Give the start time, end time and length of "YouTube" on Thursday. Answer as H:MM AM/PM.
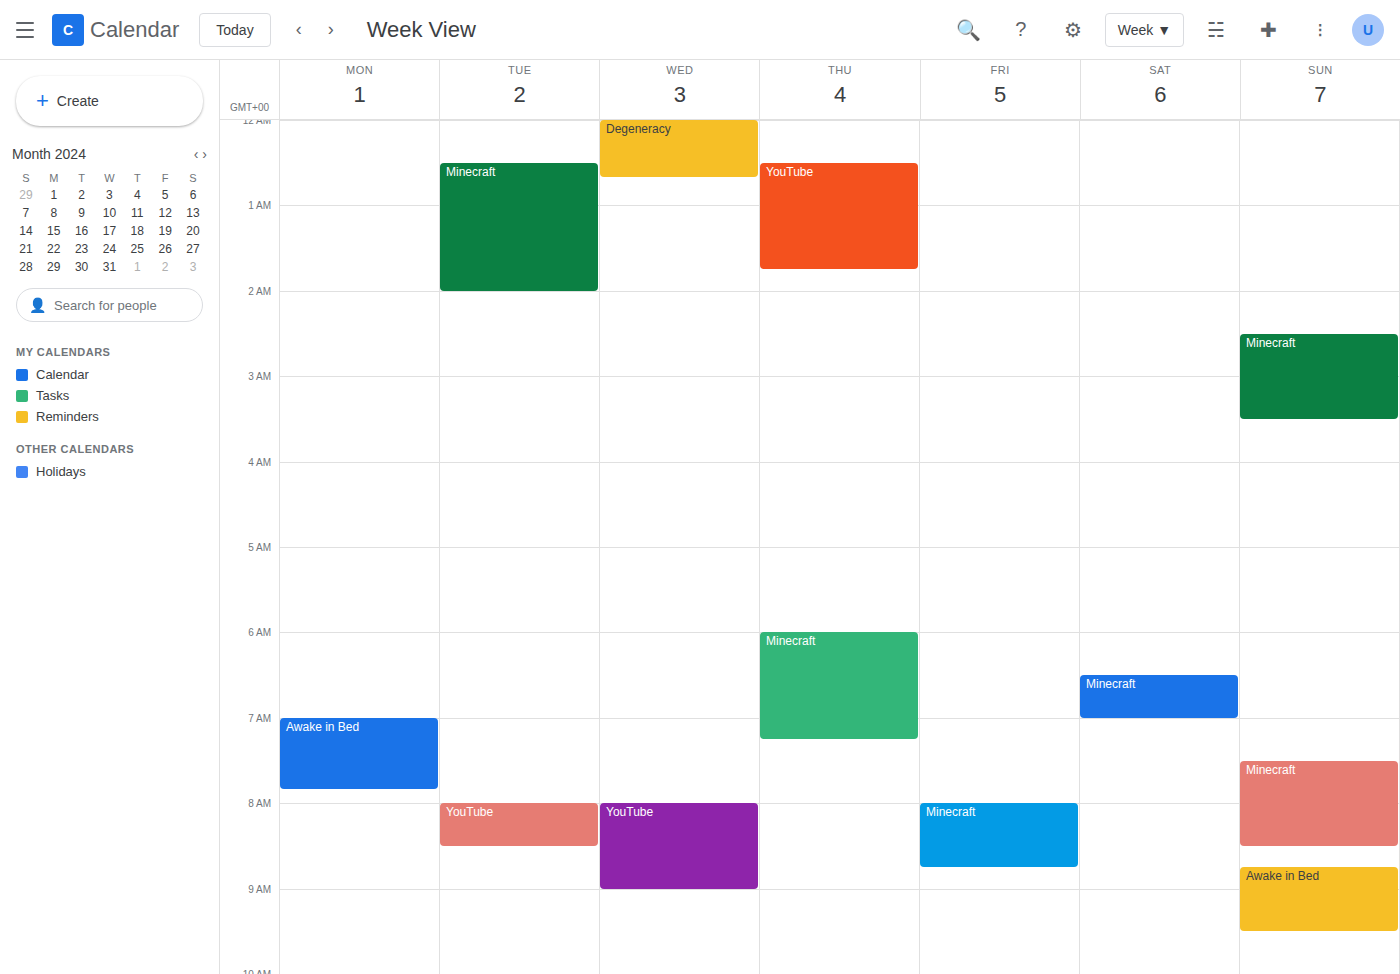
12:30 AM to 1:45 AM, 1 hour 15 minutes